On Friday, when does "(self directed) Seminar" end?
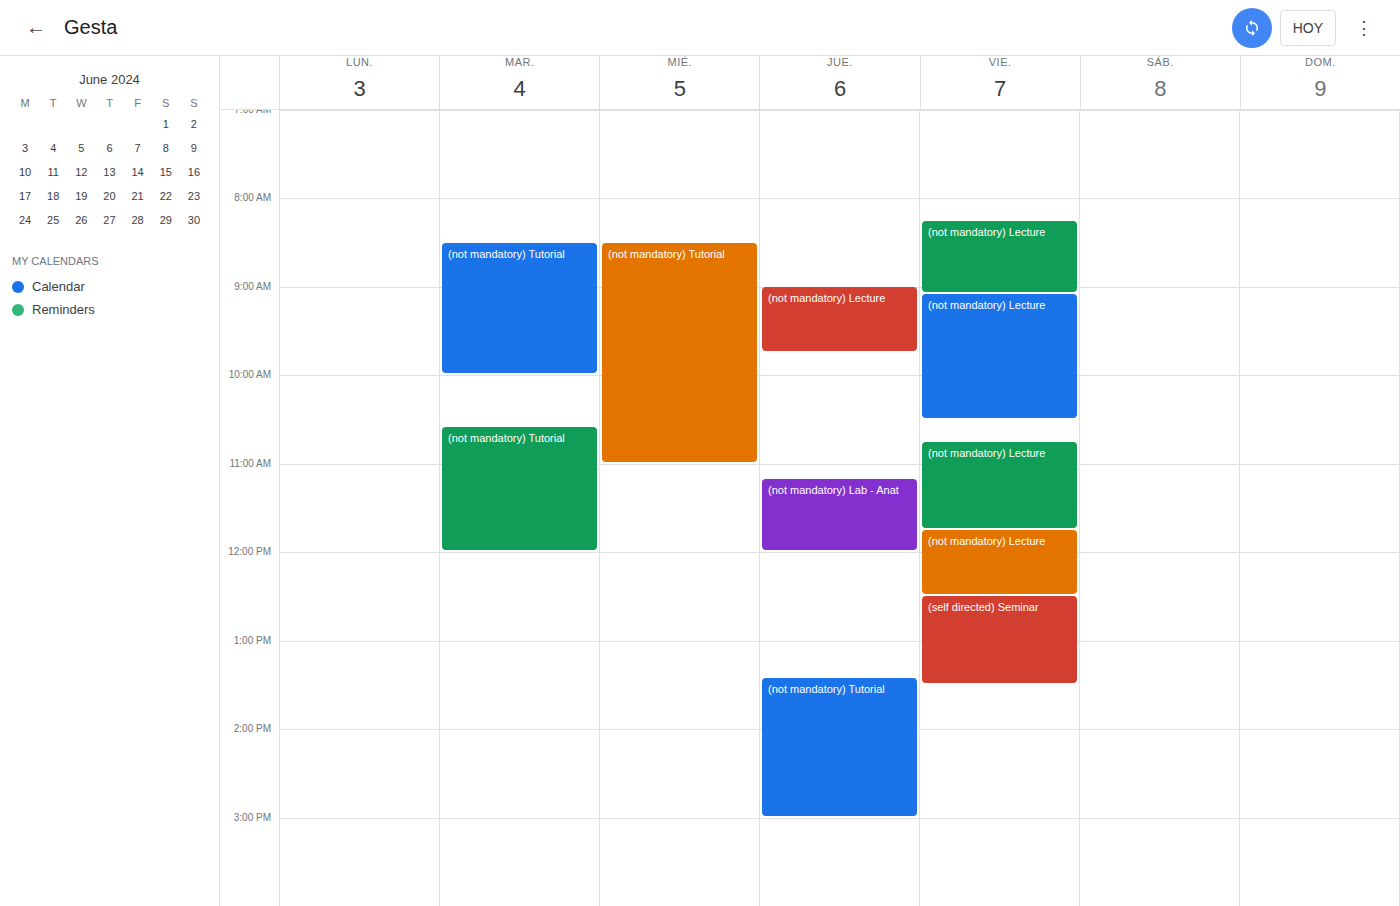
1:30 PM